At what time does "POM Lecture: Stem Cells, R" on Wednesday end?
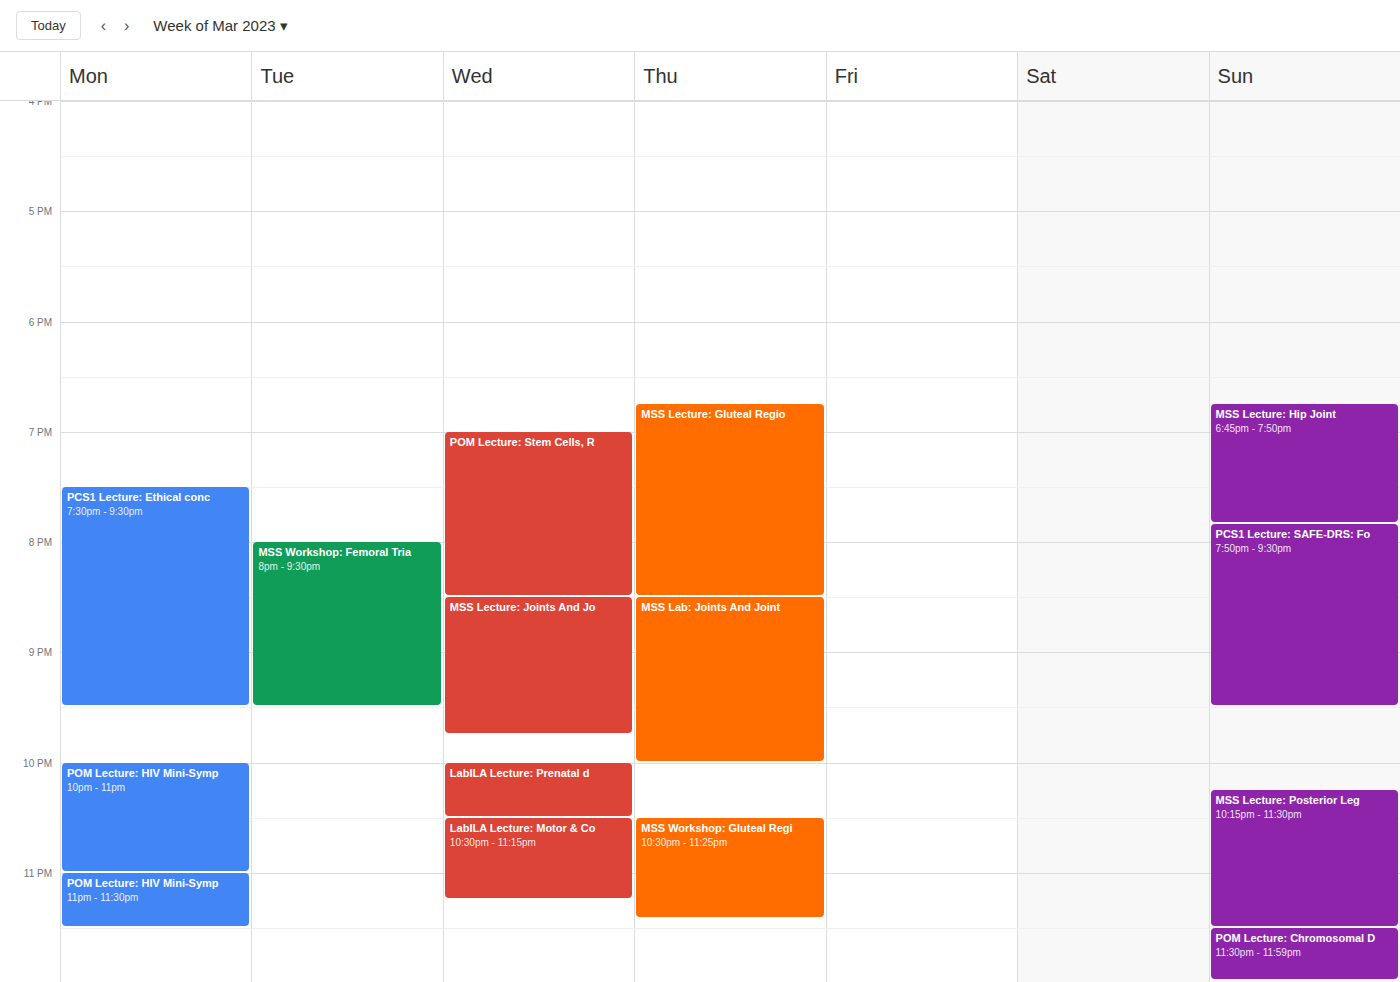
8:30 PM